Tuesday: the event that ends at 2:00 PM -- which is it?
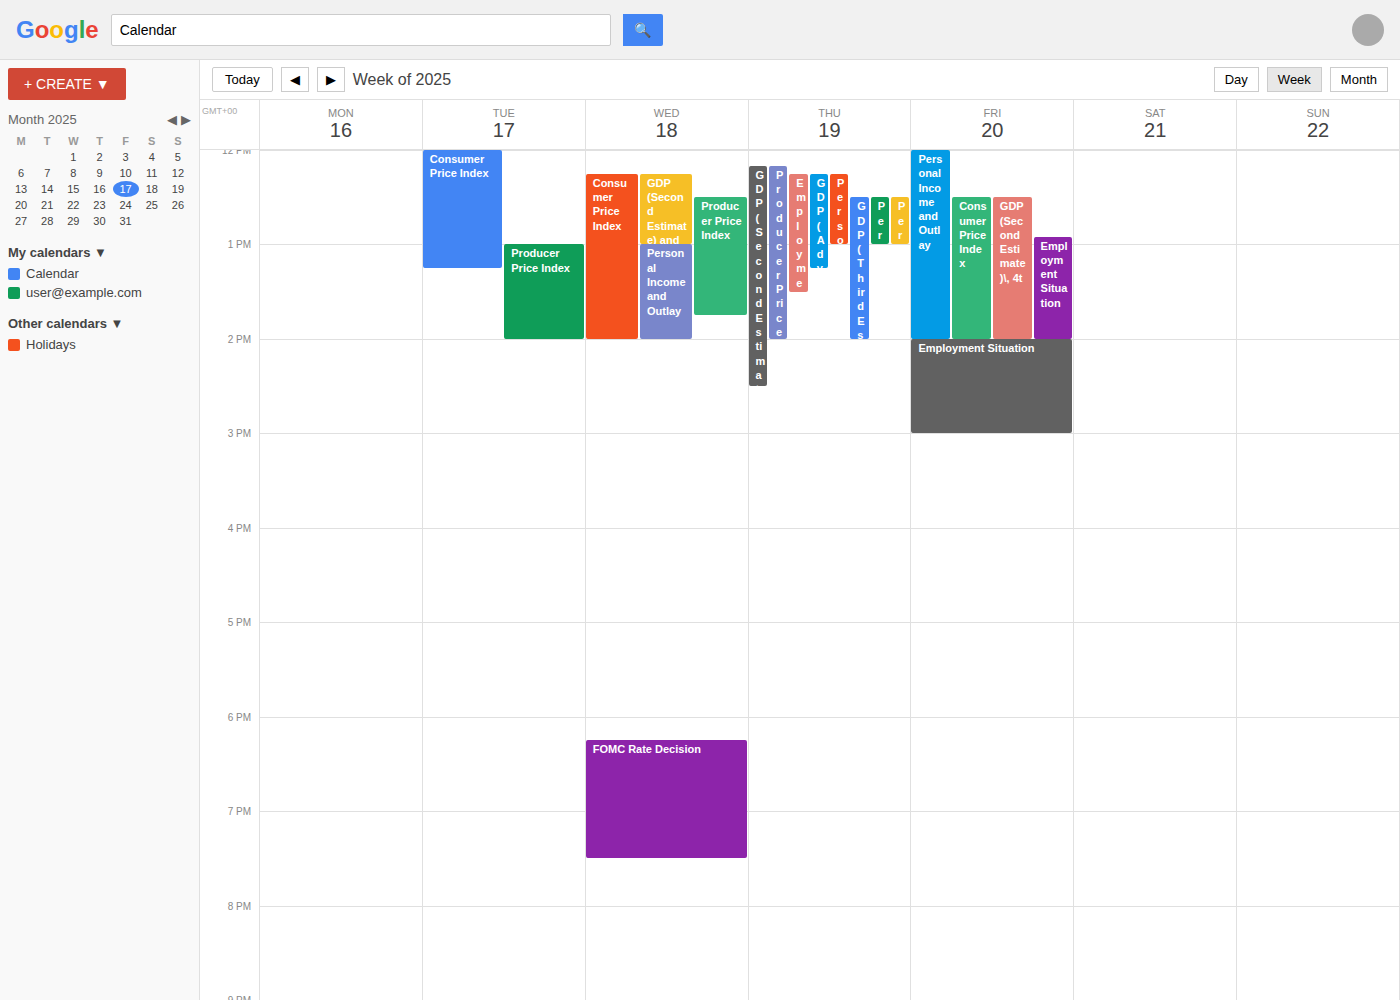
"Producer Price Index"